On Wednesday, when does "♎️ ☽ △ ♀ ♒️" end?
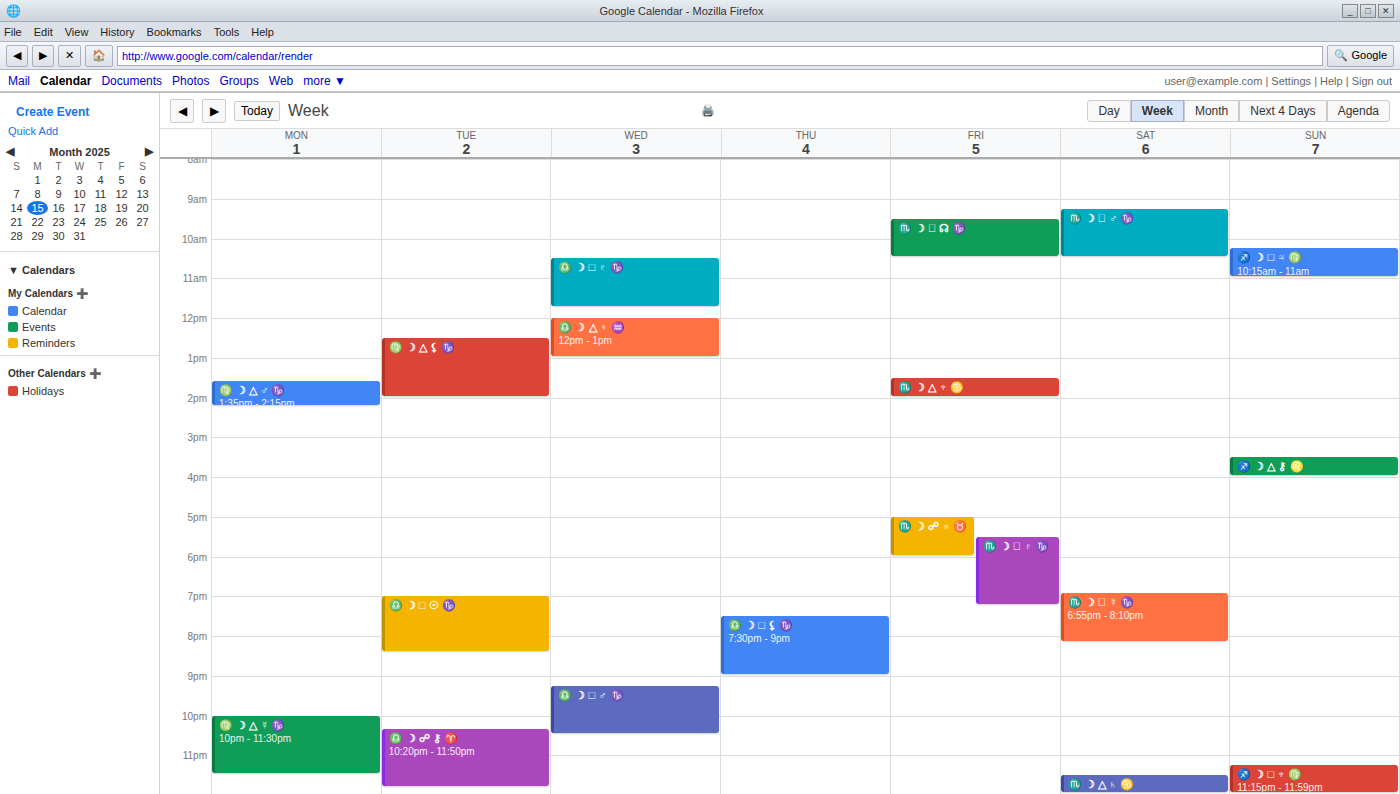
13:00